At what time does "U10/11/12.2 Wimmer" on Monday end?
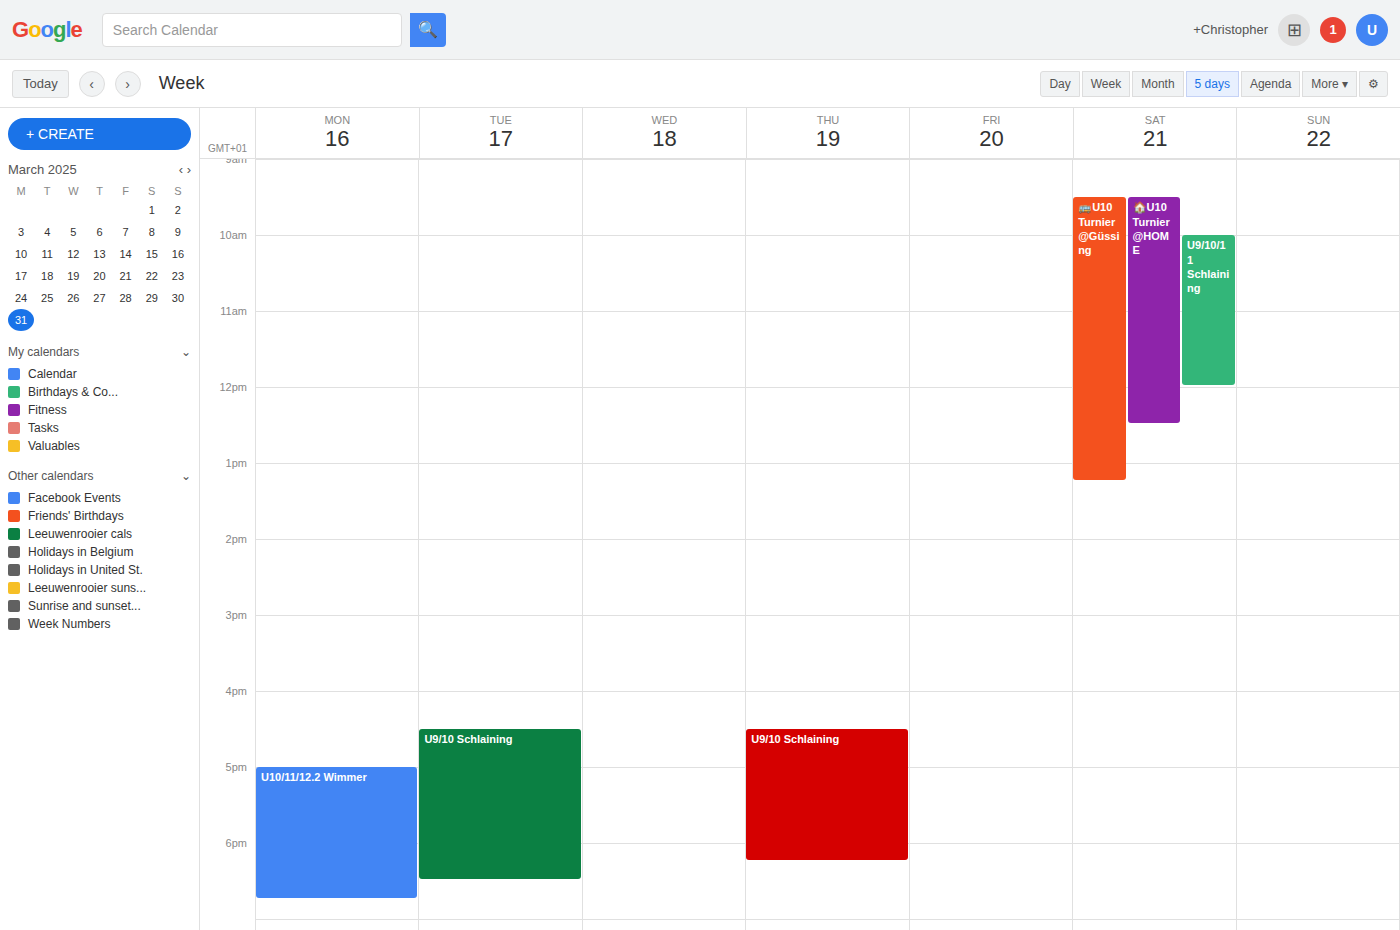
6:45 PM